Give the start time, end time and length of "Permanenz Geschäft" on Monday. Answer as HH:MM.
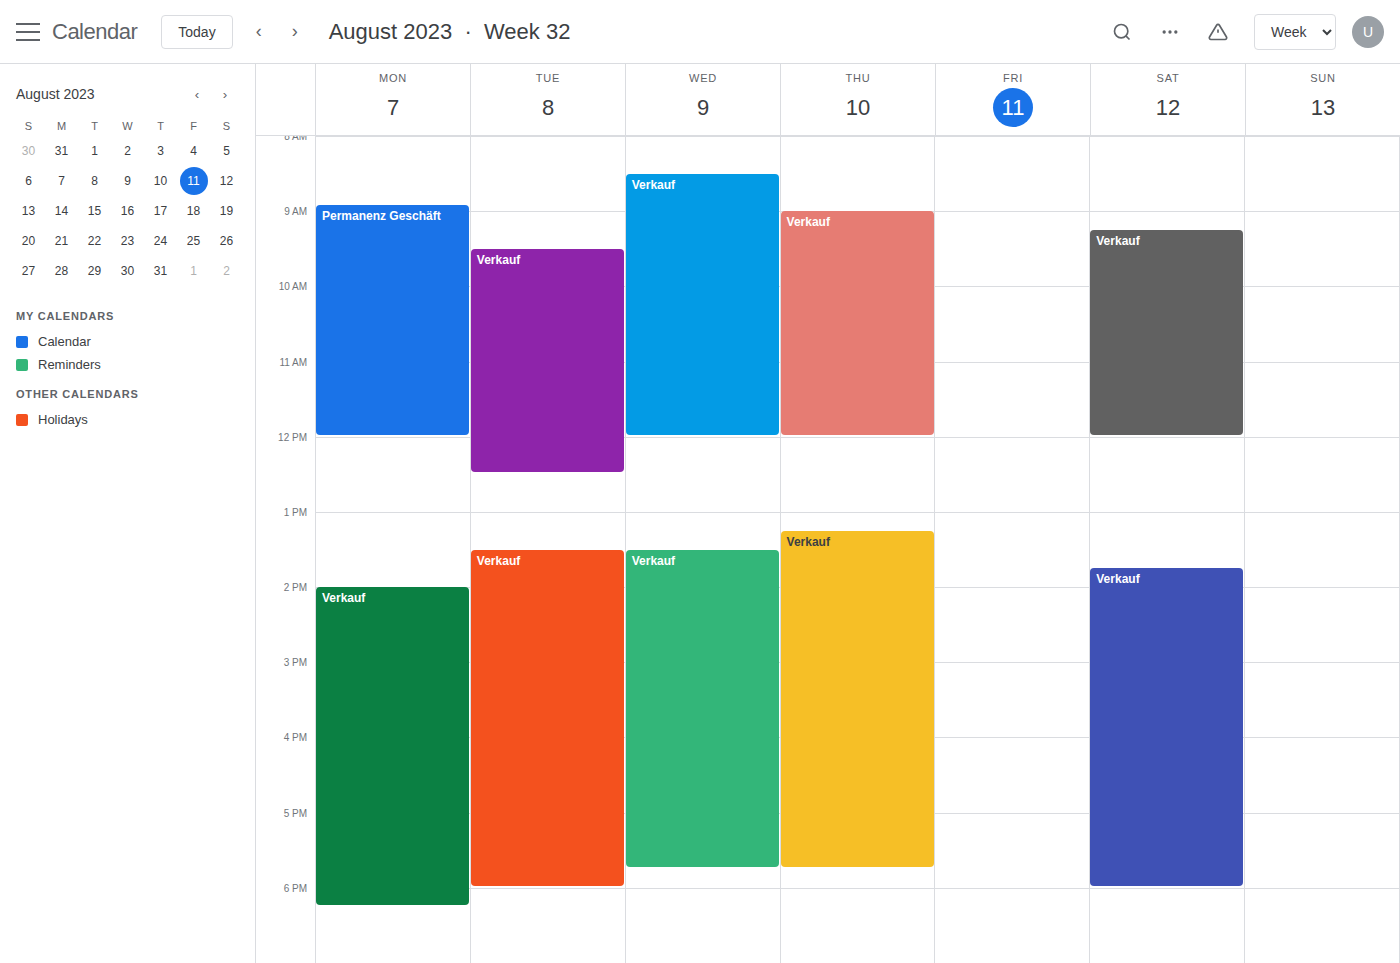
08:55 to 12:00, 3 hours 5 minutes